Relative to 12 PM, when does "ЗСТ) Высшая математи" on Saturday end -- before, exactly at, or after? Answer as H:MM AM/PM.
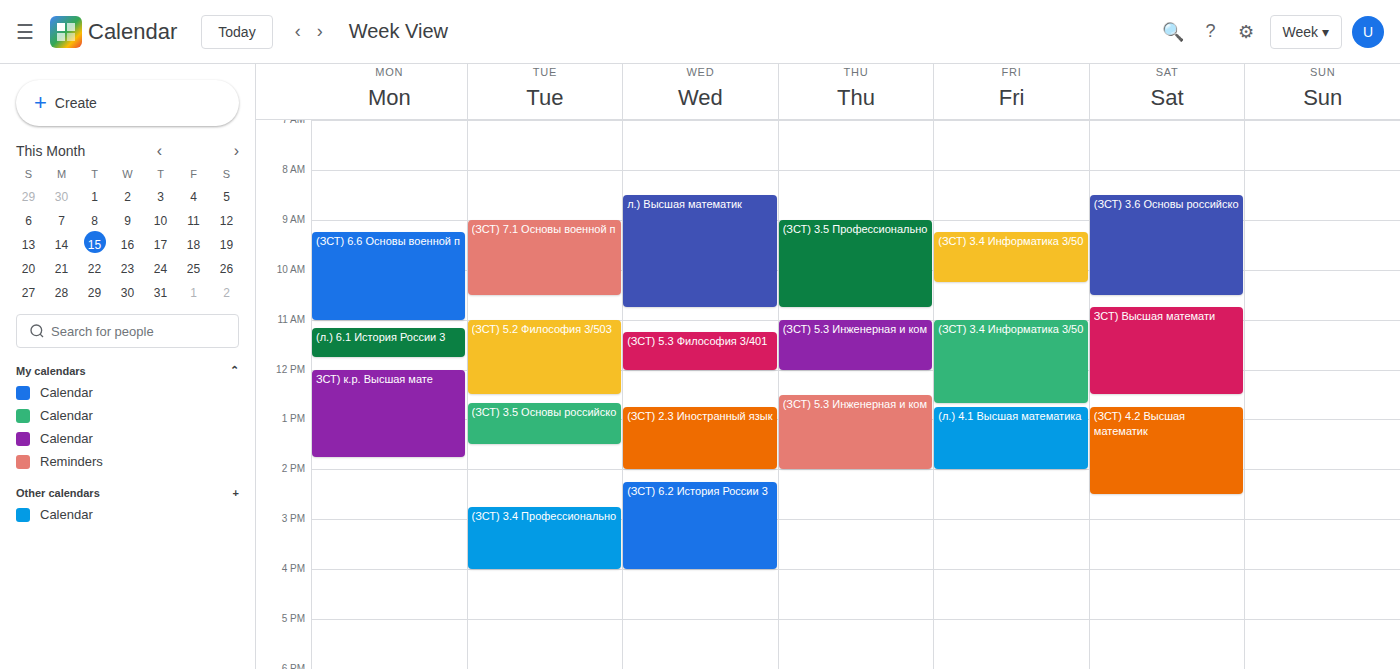
12:30 PM -- after 12 PM, 30 minutes below the 12 PM line.